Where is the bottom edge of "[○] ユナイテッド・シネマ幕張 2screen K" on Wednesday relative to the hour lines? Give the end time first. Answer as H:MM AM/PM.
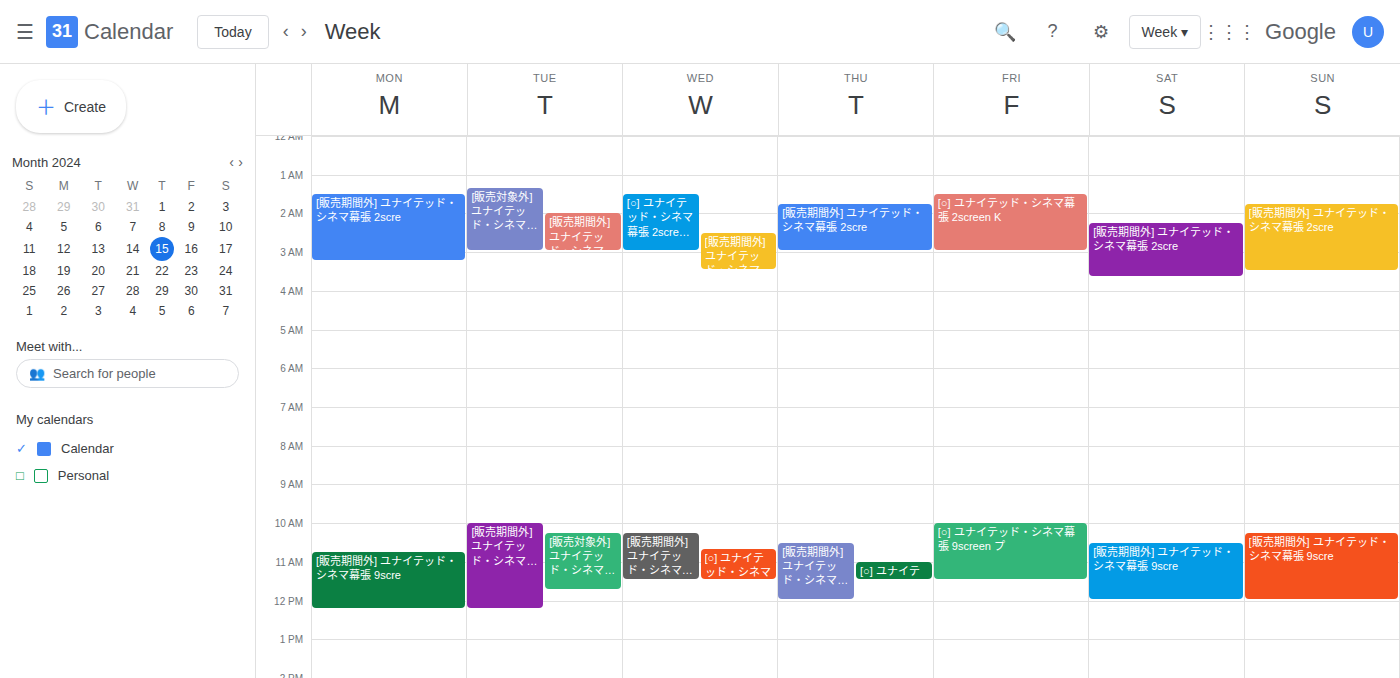
3:00 AM -- exactly on the 3 AM line.